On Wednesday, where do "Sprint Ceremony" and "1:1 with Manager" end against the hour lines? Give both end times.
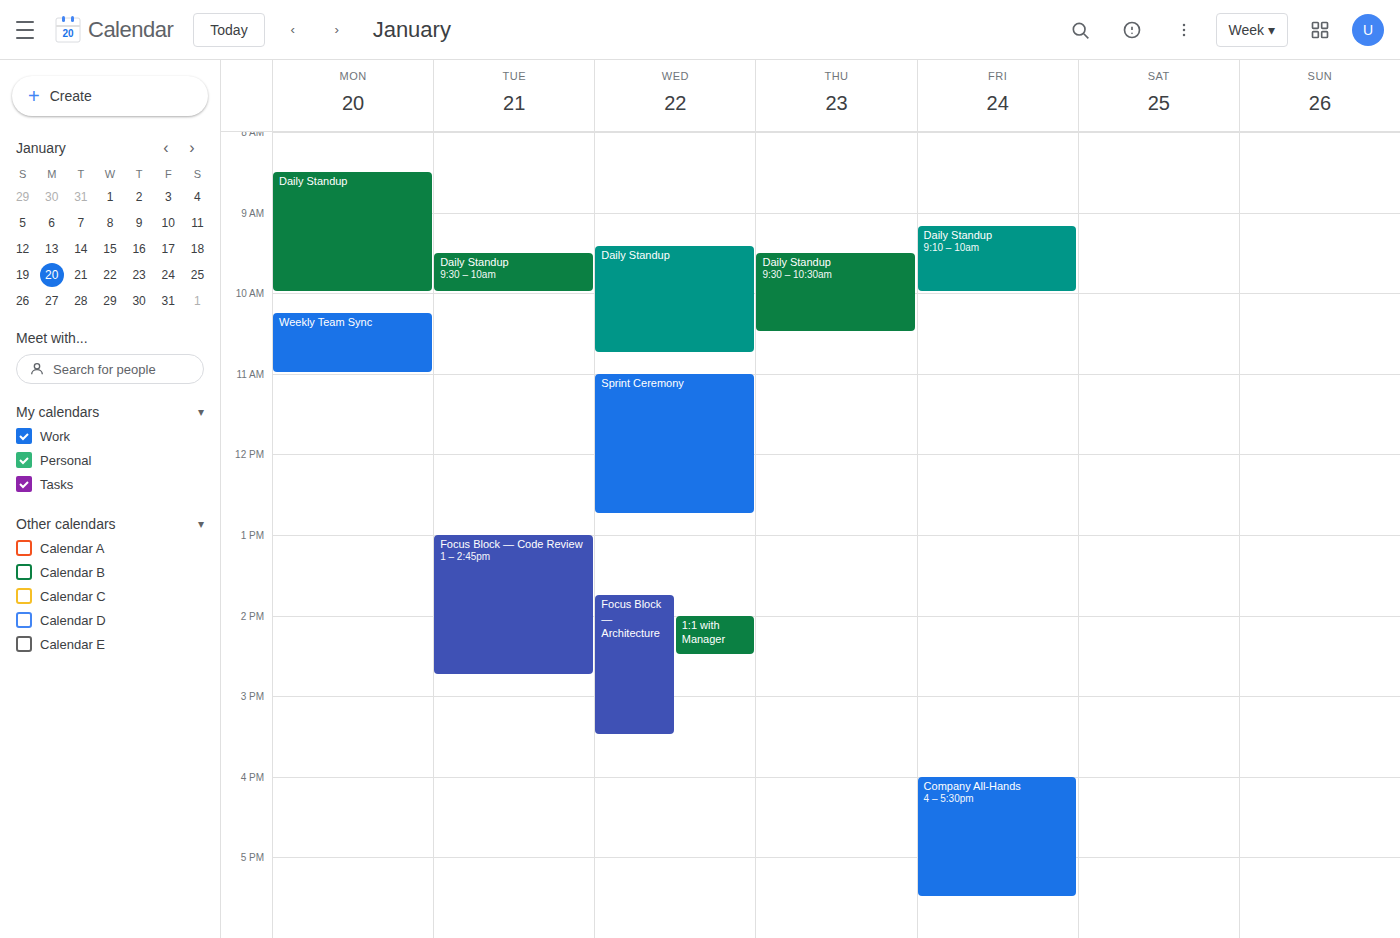
"Sprint Ceremony": 12:45 PM, neither: three quarters of the way from the 12 PM line to the 1 PM line. "1:1 with Manager": 2:30 PM, halfway between the 2 PM and 3 PM lines.